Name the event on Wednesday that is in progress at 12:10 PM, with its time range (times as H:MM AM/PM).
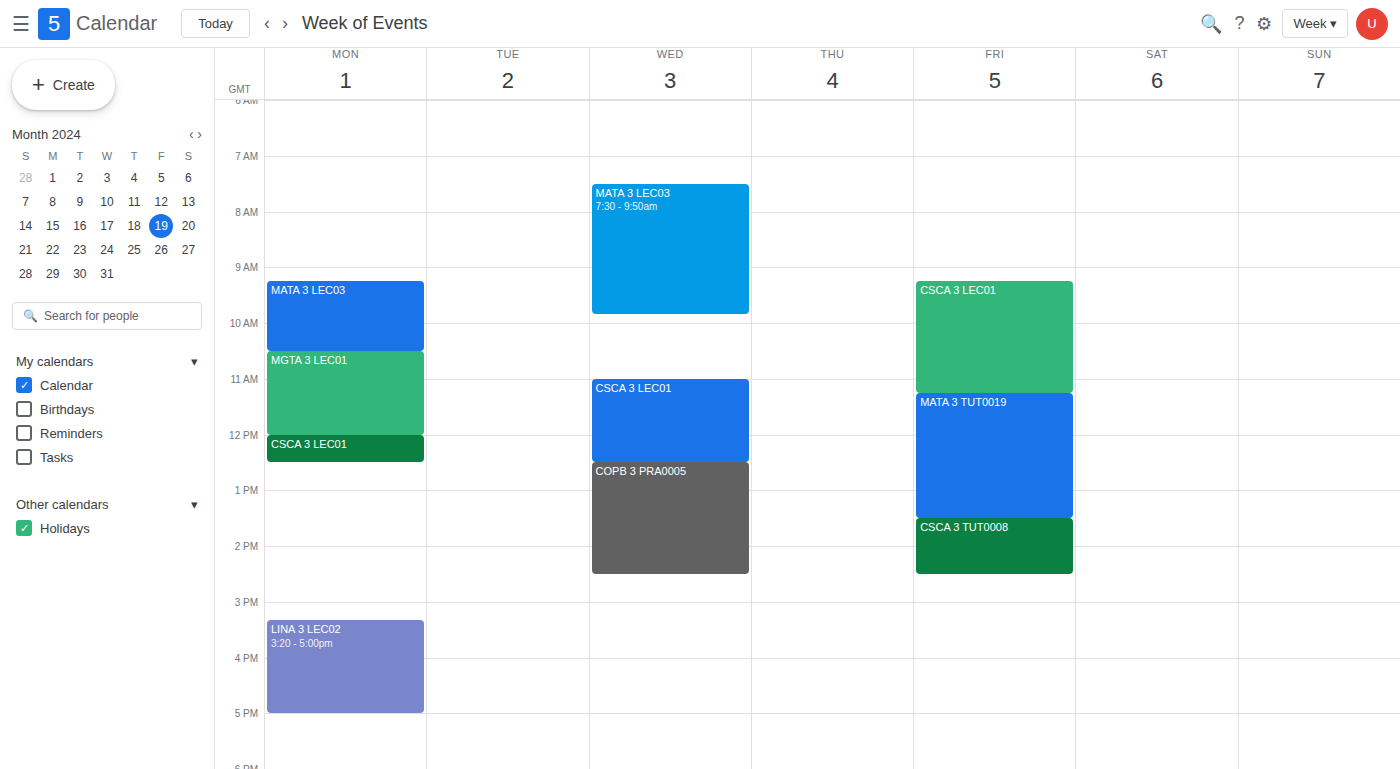
"CSCA 3 LEC01", 11:00 AM to 12:30 PM